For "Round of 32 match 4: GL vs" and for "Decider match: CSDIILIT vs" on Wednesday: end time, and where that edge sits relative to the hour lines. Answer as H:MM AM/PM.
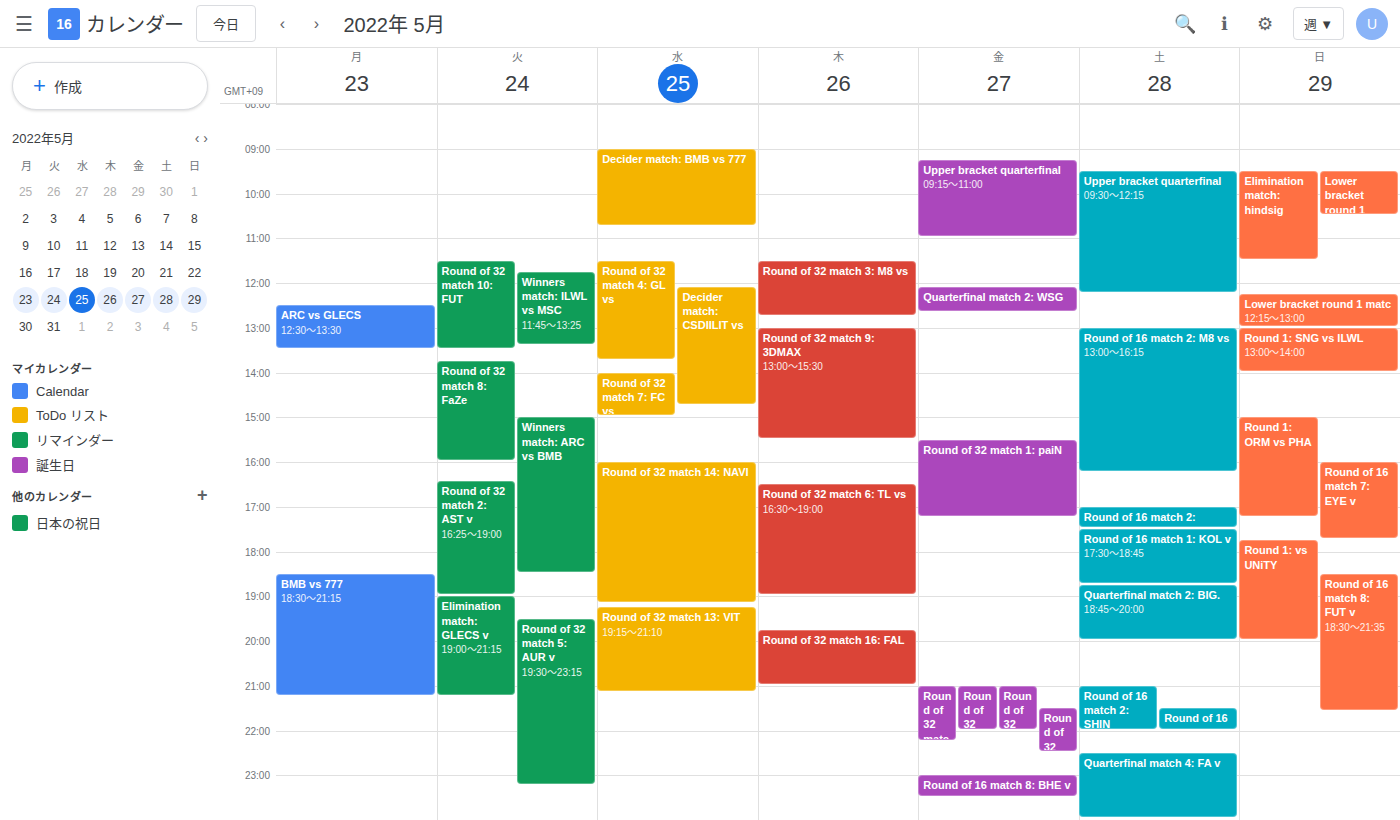
"Round of 32 match 4: GL vs": 1:45 PM, neither: three quarters of the way from the 1 PM line to the 2 PM line. "Decider match: CSDIILIT vs": 2:45 PM, neither: three quarters of the way from the 2 PM line to the 3 PM line.